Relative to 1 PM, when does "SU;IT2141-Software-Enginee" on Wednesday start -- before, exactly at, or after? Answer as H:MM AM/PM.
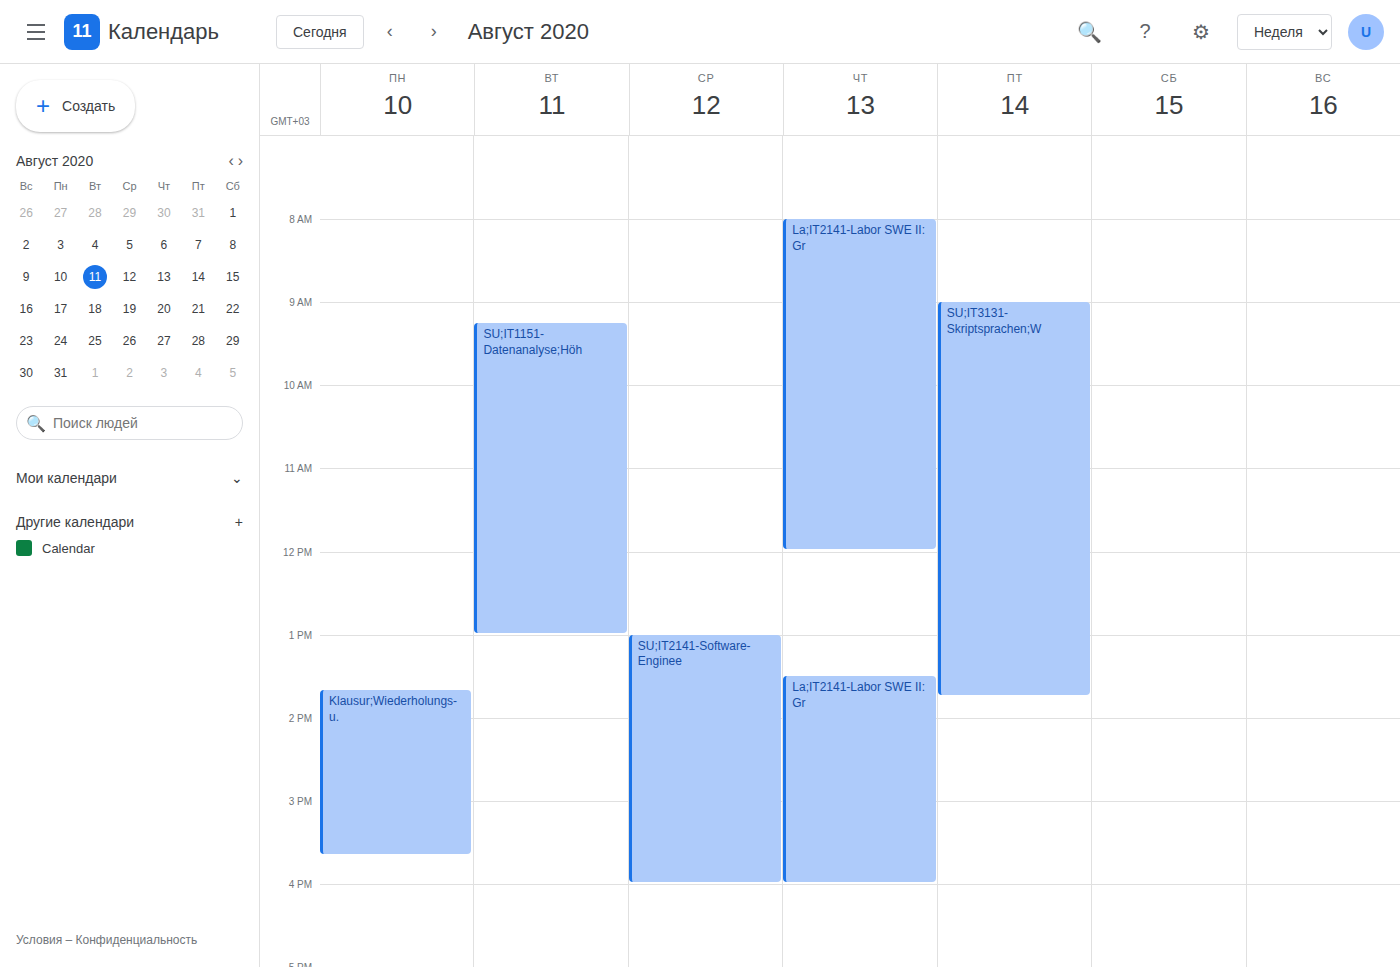
1:00 PM -- exactly at 1 PM, on the 1 PM line.